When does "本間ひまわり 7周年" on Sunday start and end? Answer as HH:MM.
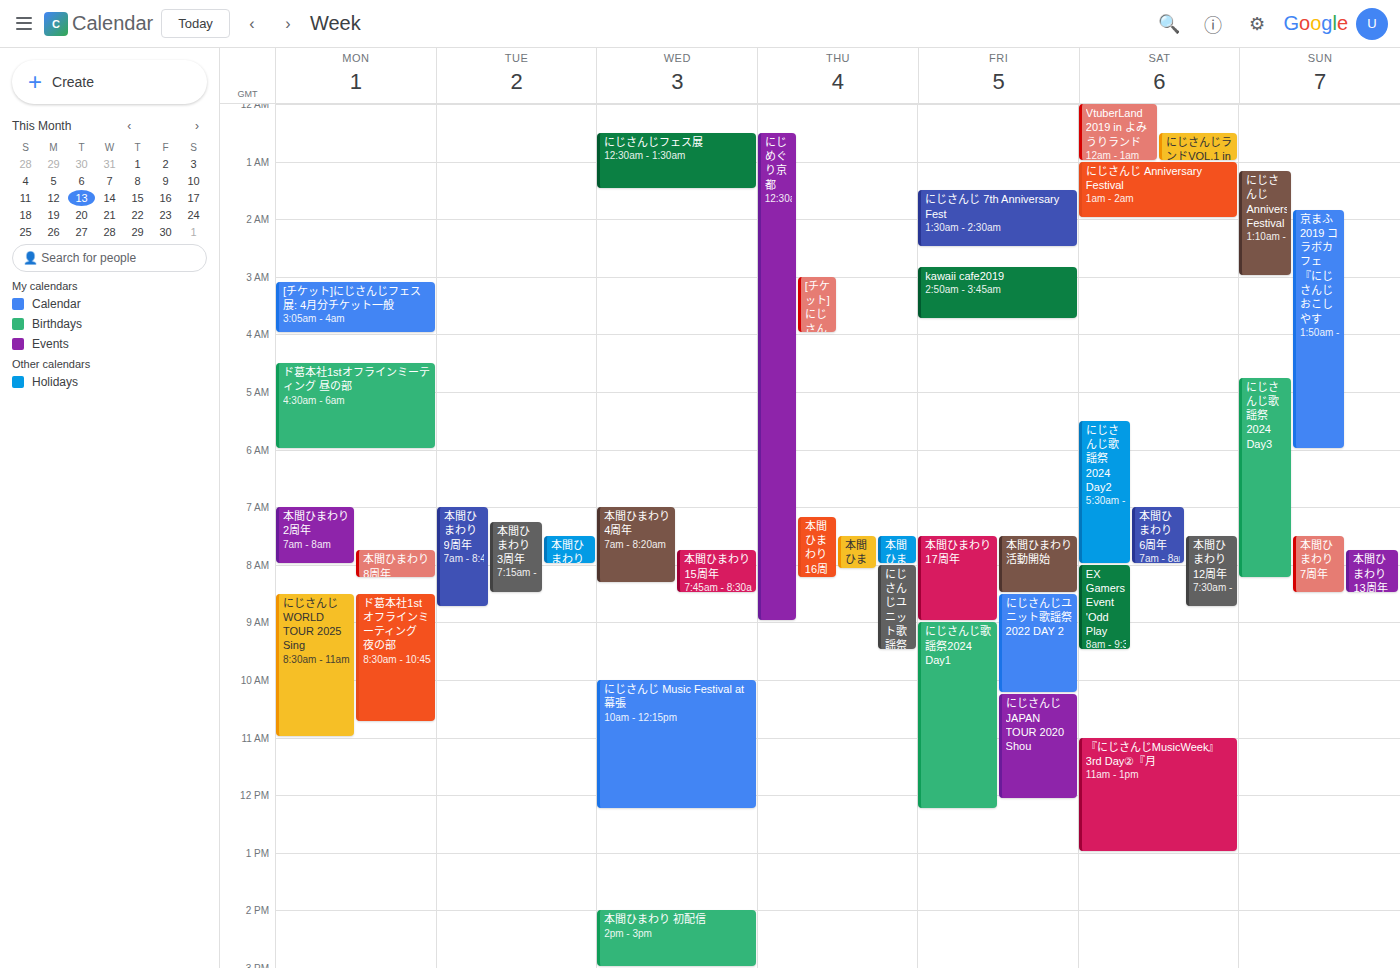
07:30 to 08:30